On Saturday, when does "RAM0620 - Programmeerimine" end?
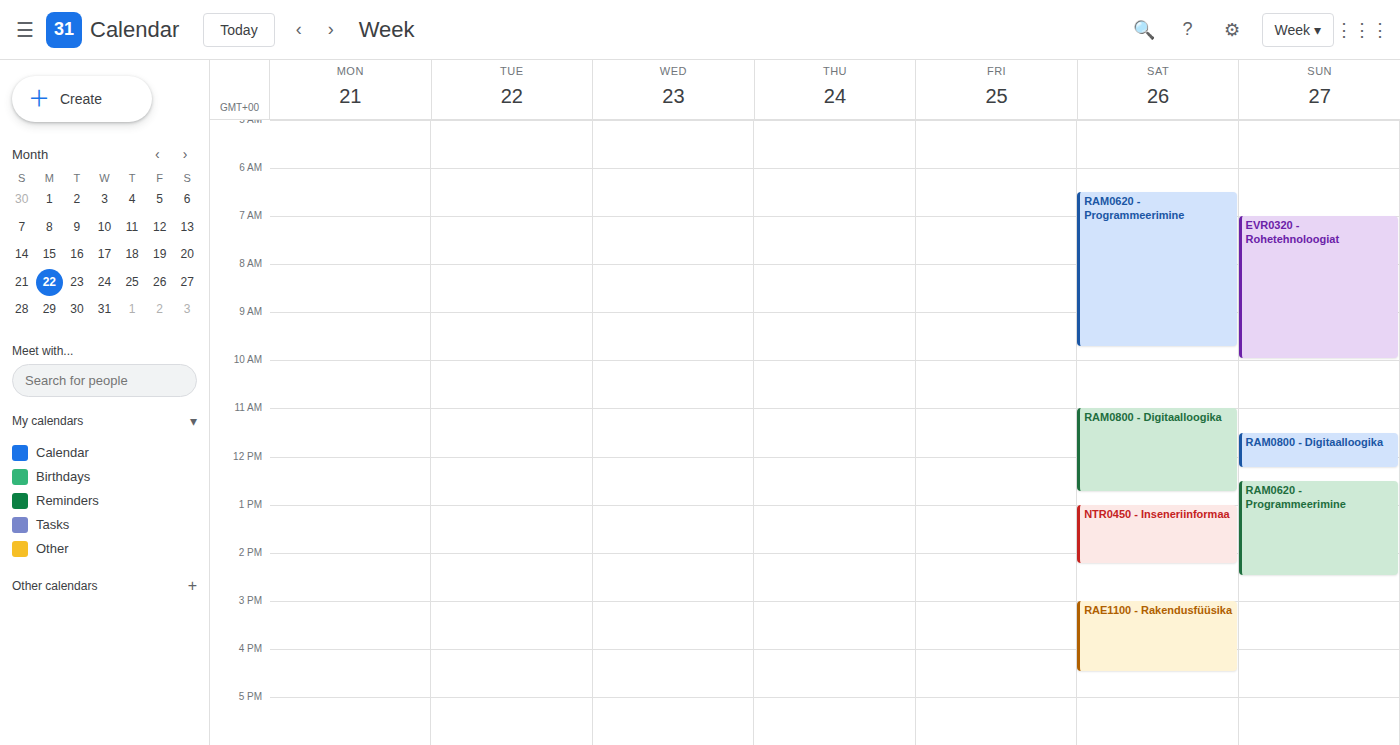
9:45 AM